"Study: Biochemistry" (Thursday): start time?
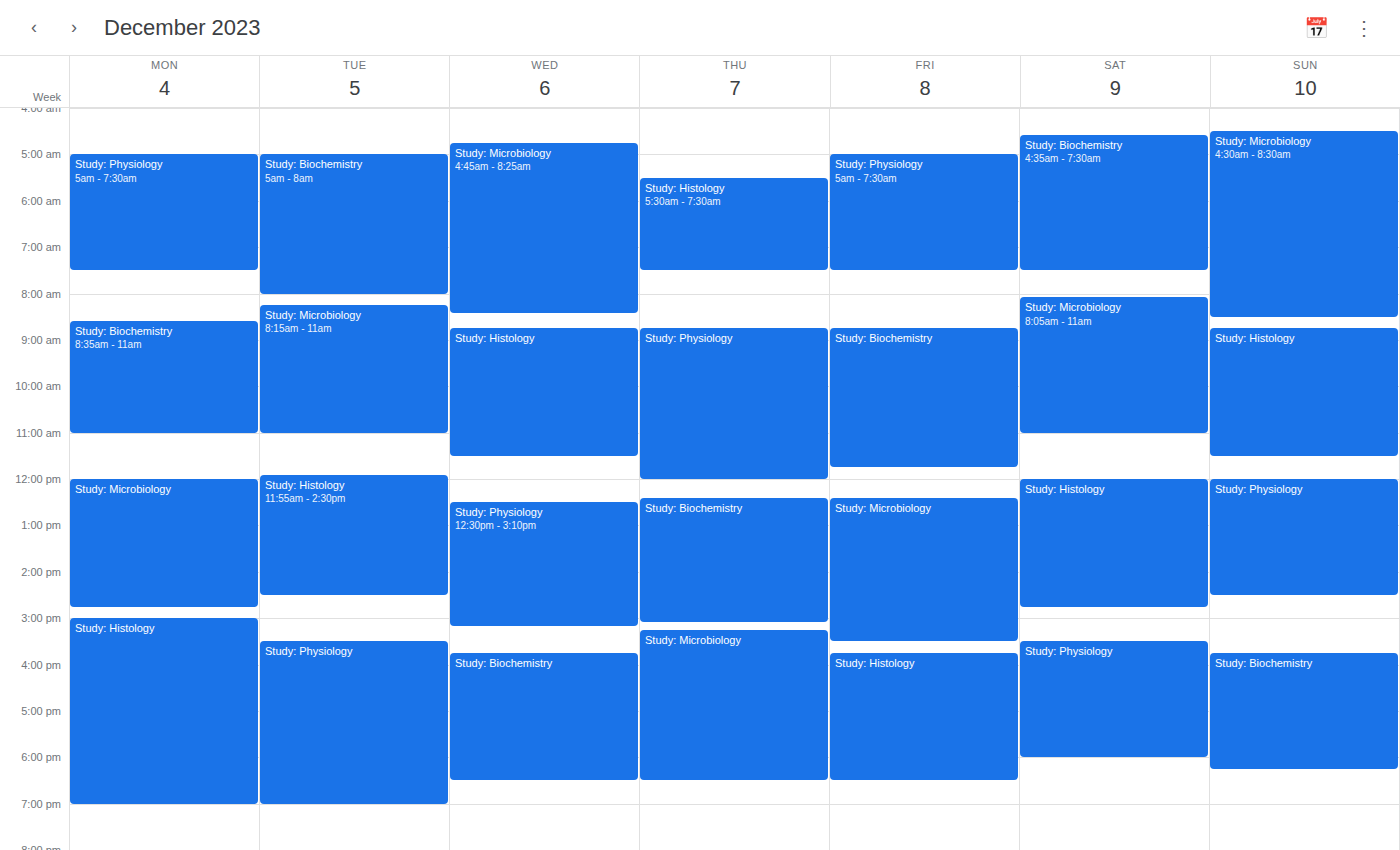
12:25 PM